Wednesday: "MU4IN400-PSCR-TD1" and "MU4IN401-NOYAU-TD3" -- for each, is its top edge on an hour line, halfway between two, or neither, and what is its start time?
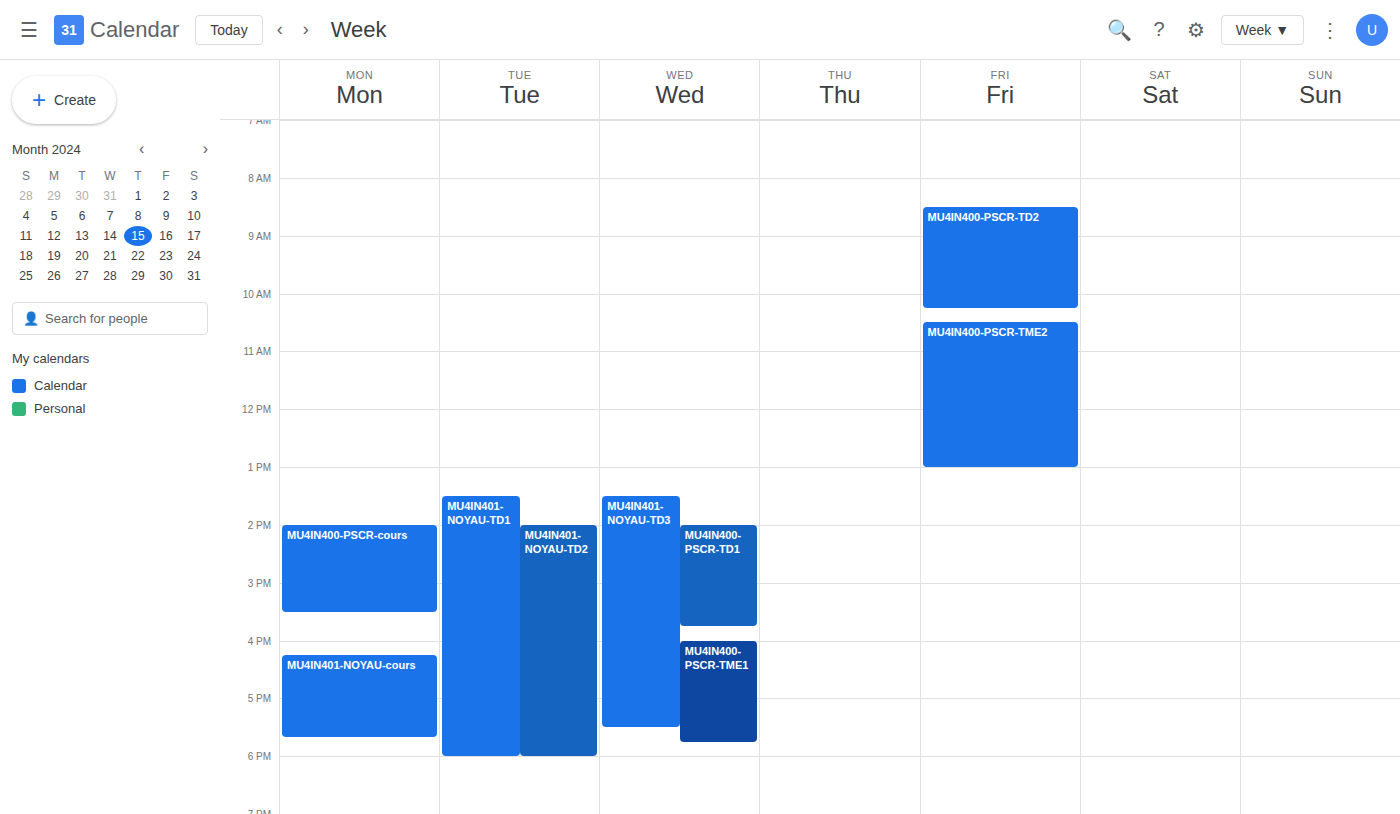
"MU4IN400-PSCR-TD1": 2:00 PM, exactly on the 2 PM line. "MU4IN401-NOYAU-TD3": 1:30 PM, halfway between the 1 PM and 2 PM lines.